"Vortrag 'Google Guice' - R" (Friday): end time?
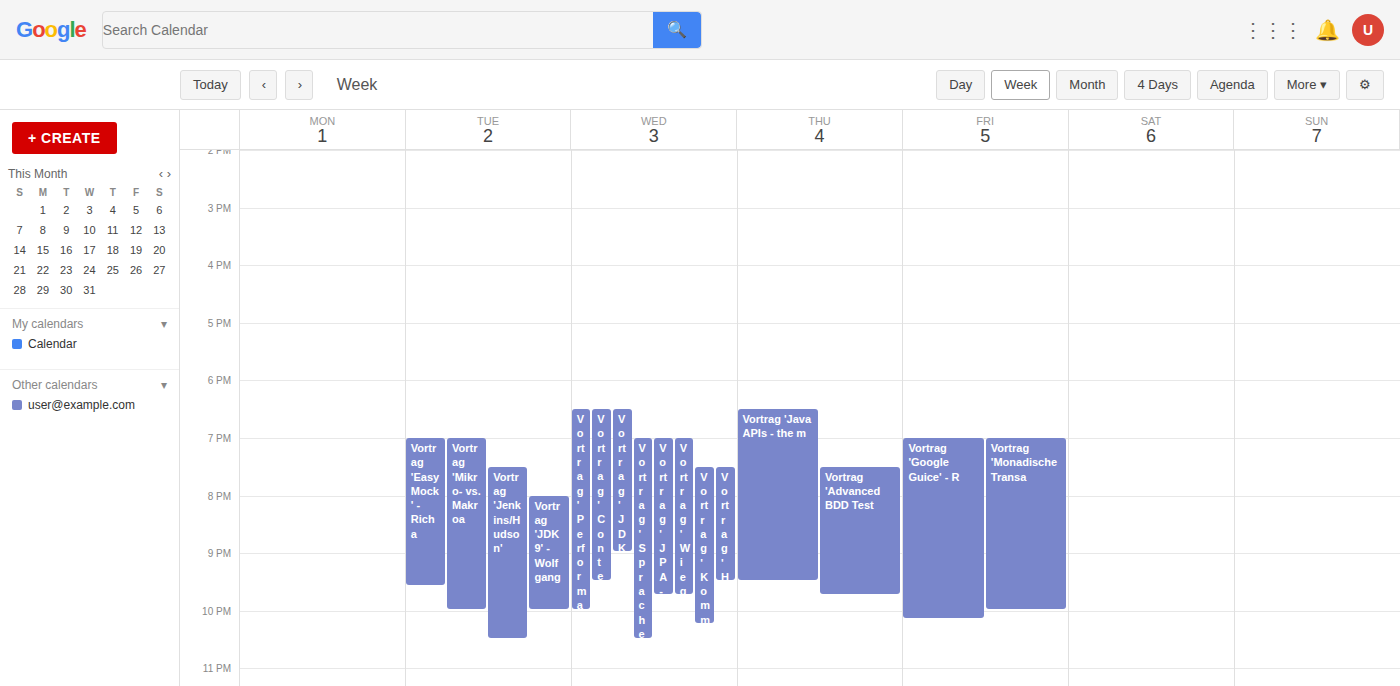
22:10